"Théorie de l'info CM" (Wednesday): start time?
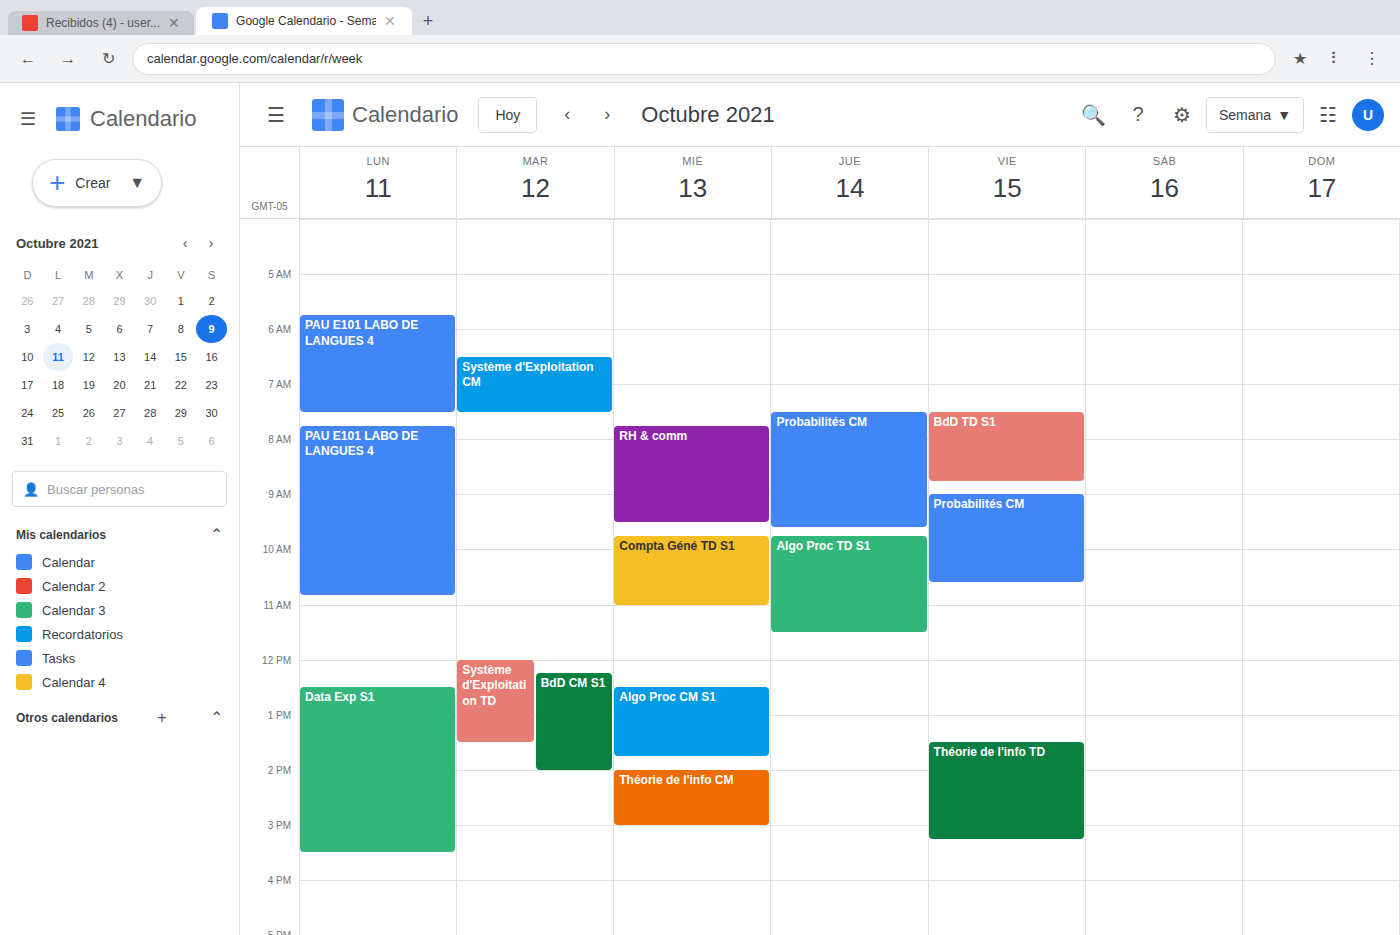
2:00 PM